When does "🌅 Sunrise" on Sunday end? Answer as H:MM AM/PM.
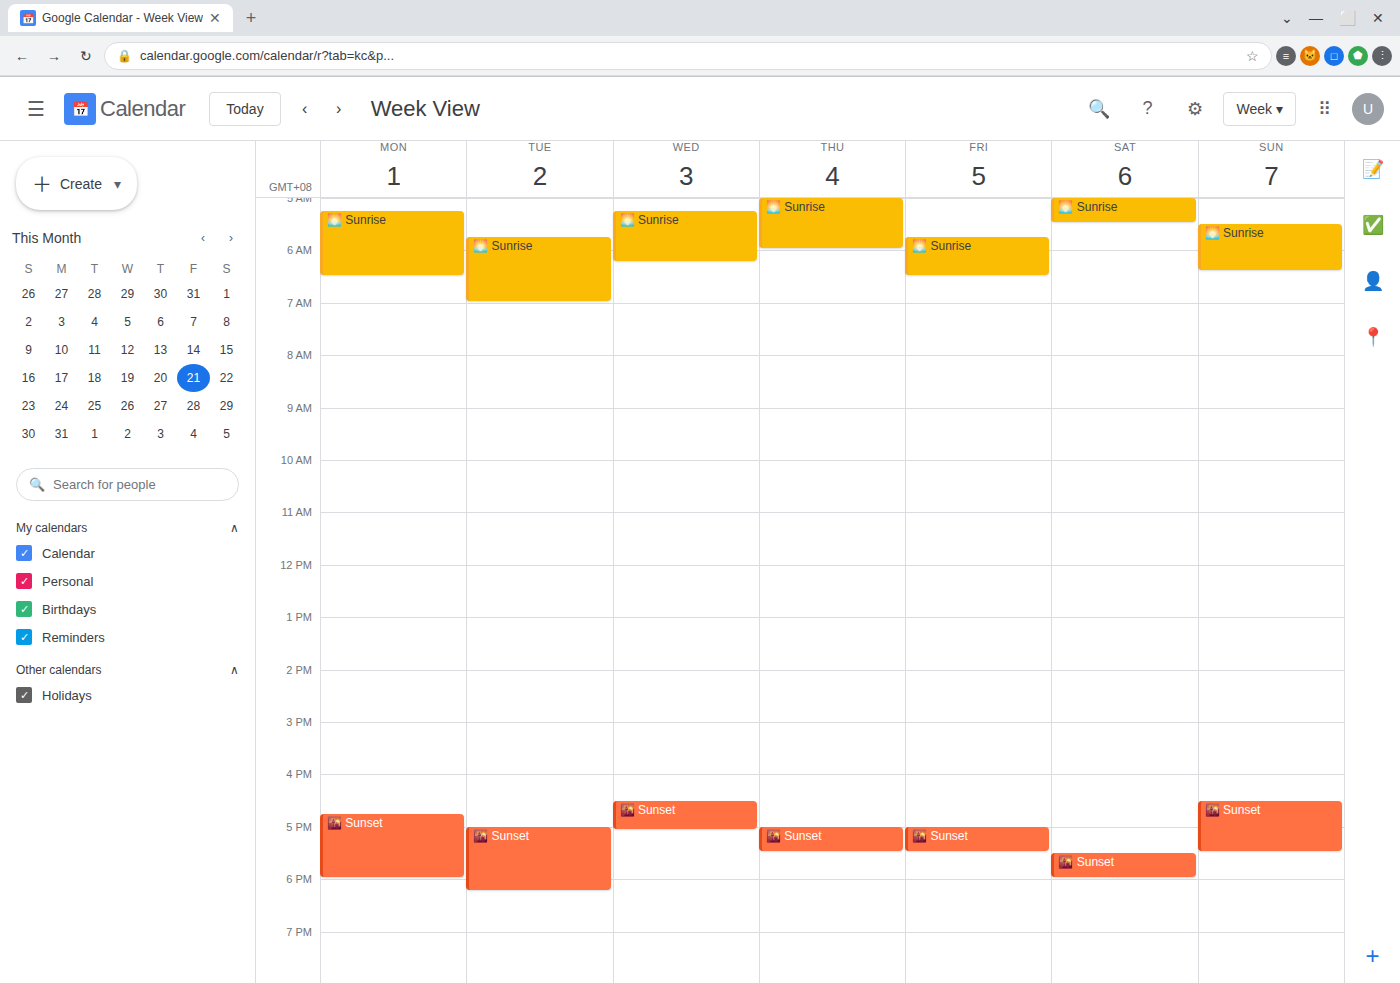
6:25 AM